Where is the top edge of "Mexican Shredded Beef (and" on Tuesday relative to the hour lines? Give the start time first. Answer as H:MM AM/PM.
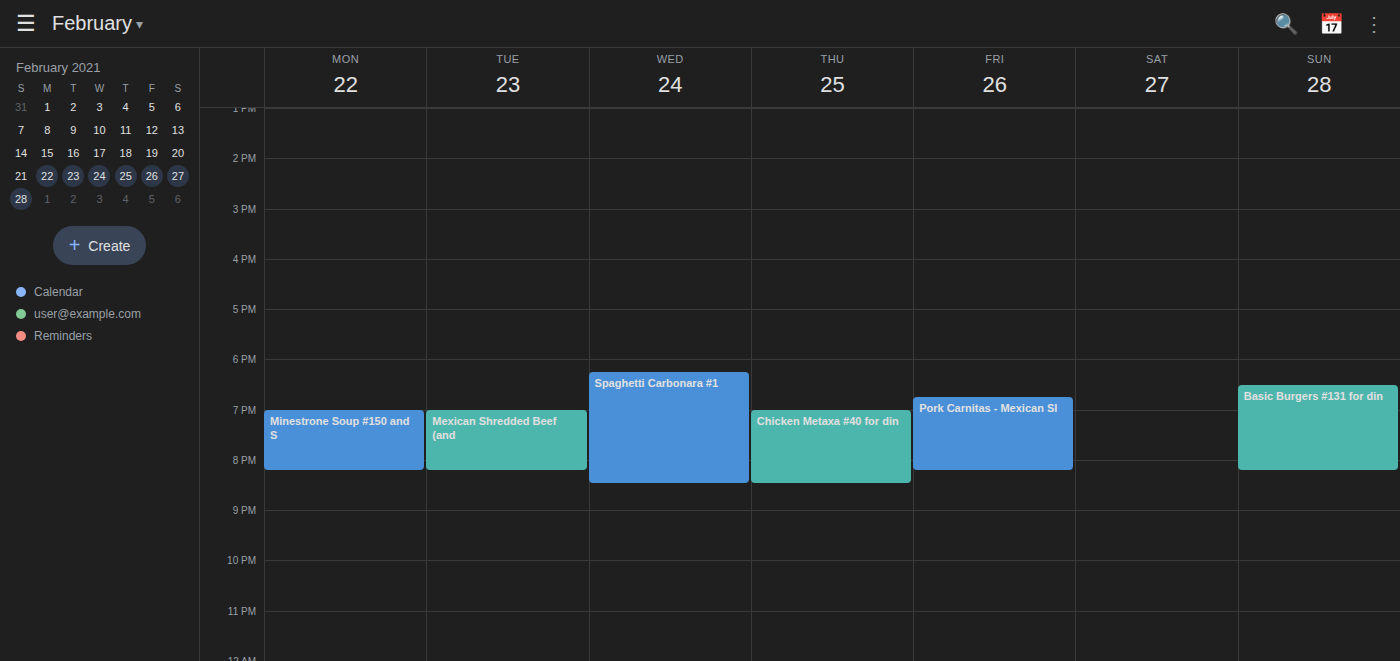
7:00 PM -- exactly on the 7 PM line.